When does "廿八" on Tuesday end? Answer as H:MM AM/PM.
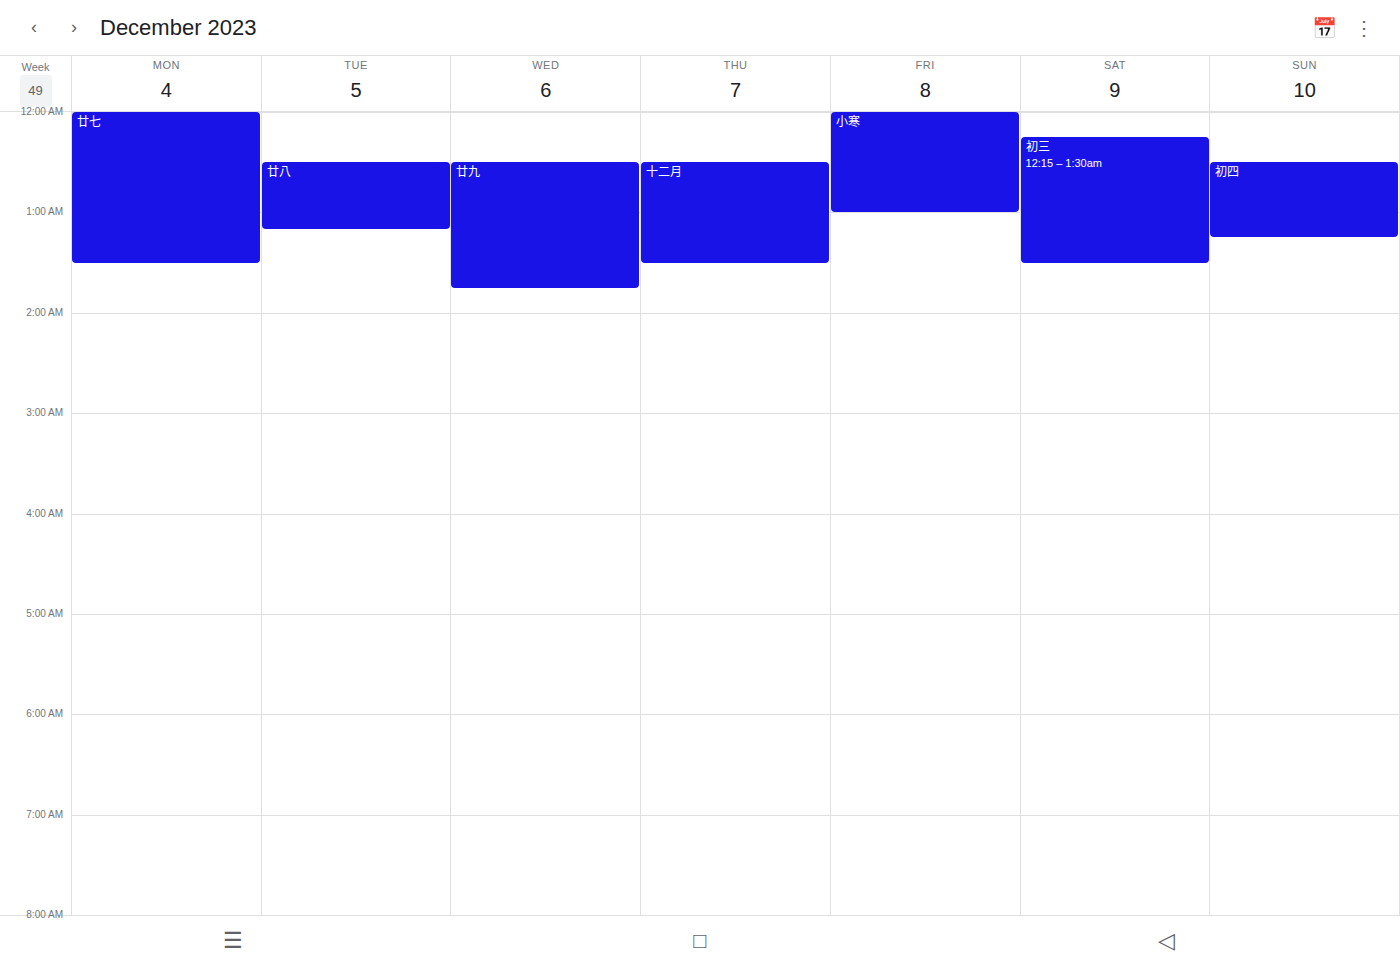
1:10 AM